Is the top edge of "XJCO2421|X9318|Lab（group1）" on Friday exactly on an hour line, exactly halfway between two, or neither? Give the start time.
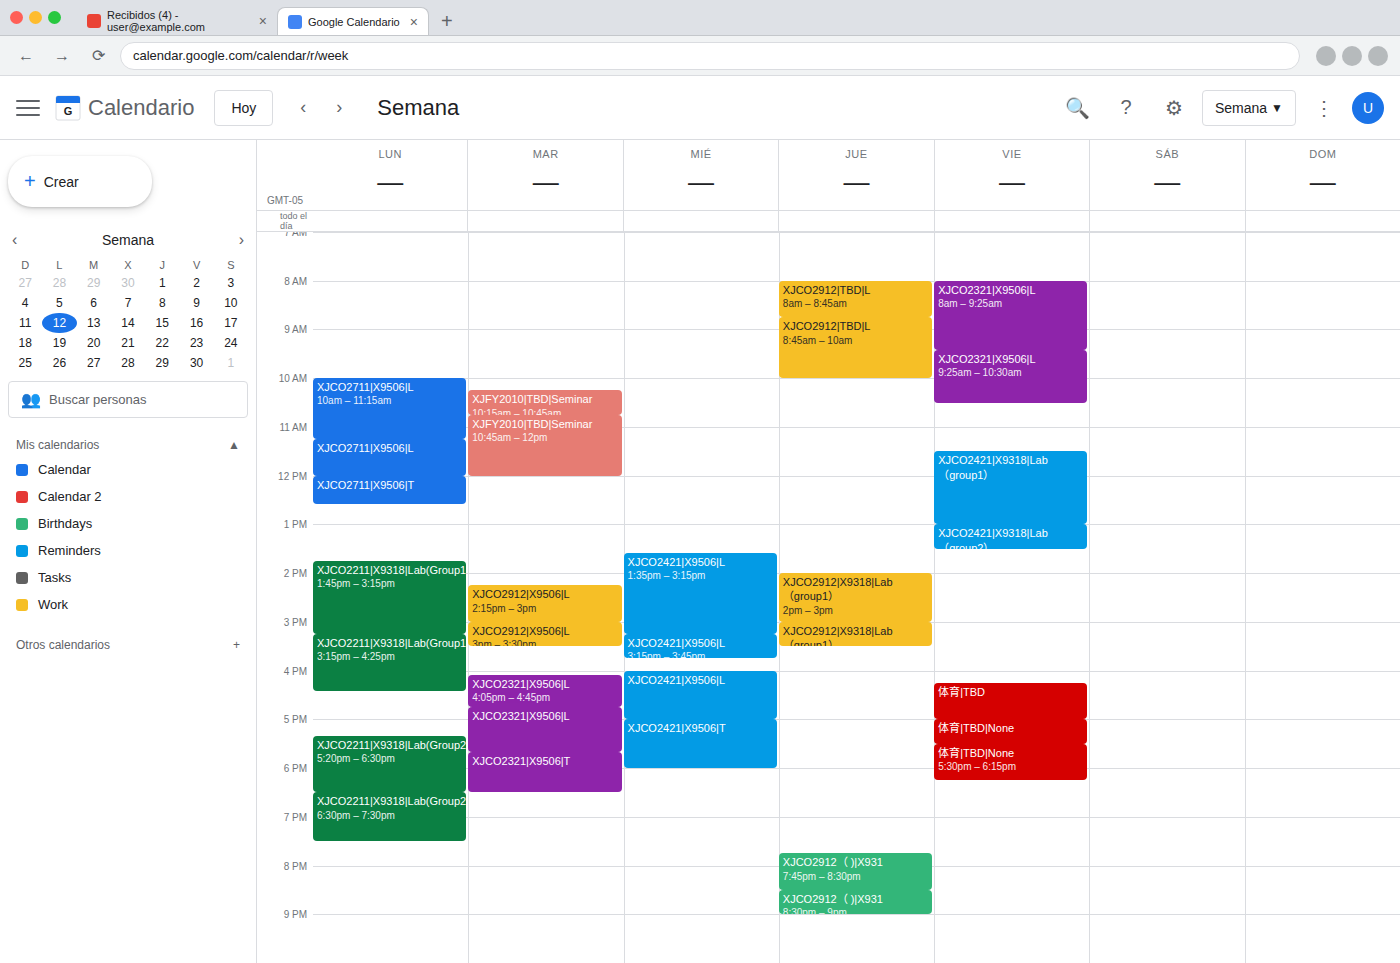
11:30 AM -- halfway between the 11 AM and 12 PM lines.